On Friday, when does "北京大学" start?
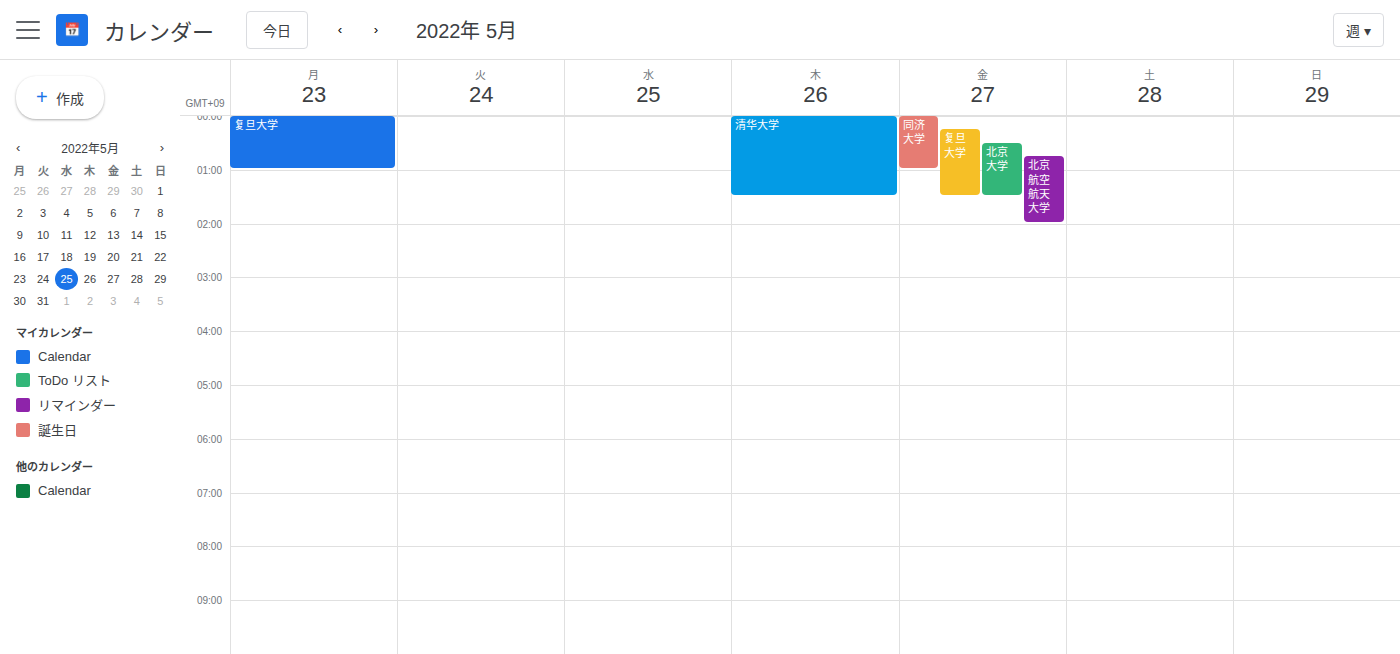
12:30 AM